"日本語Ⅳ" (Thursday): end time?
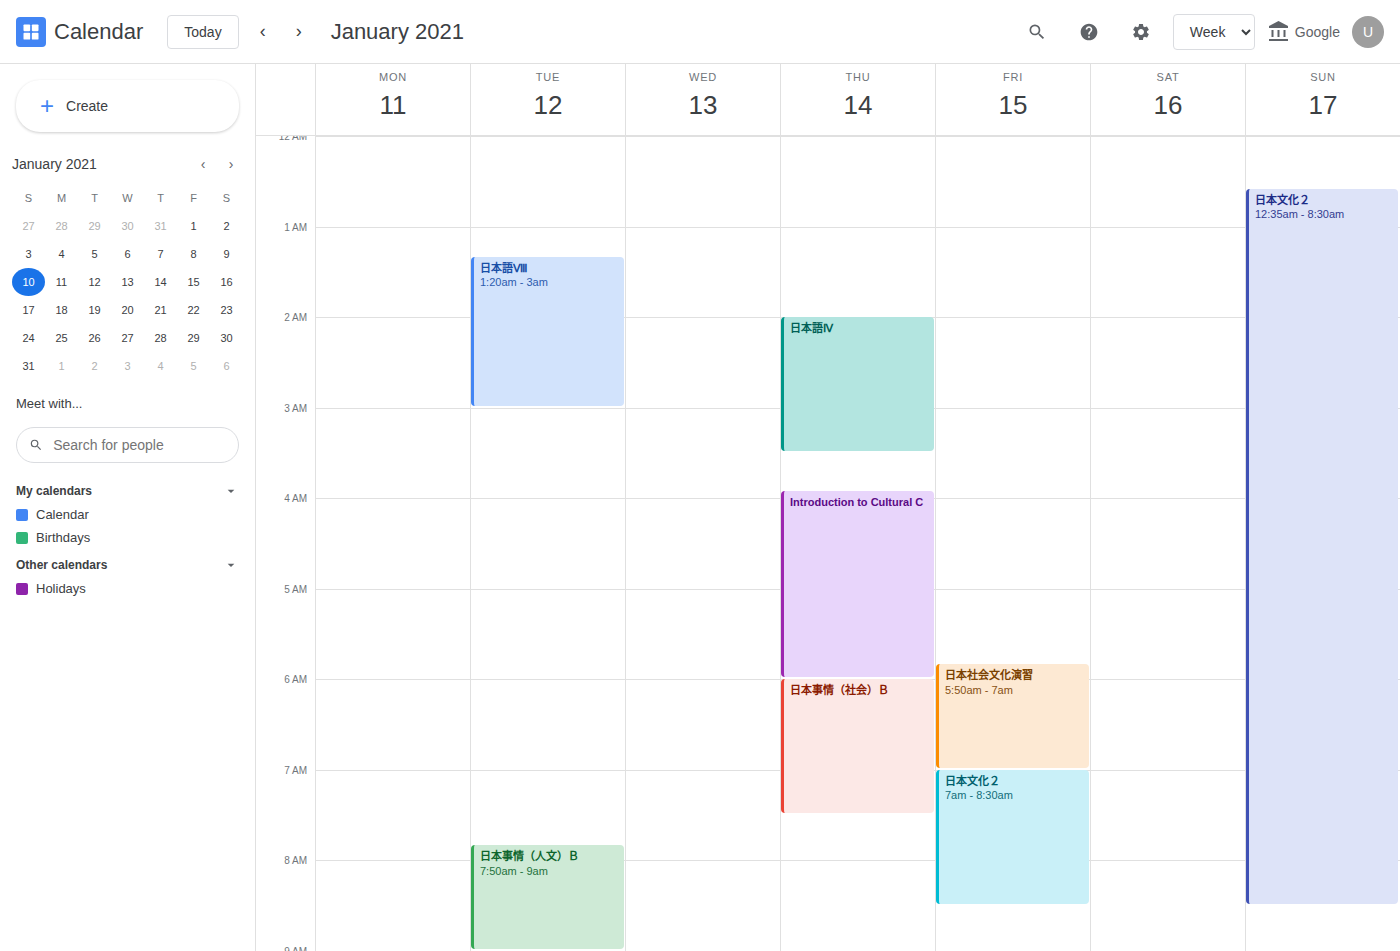
3:30 AM